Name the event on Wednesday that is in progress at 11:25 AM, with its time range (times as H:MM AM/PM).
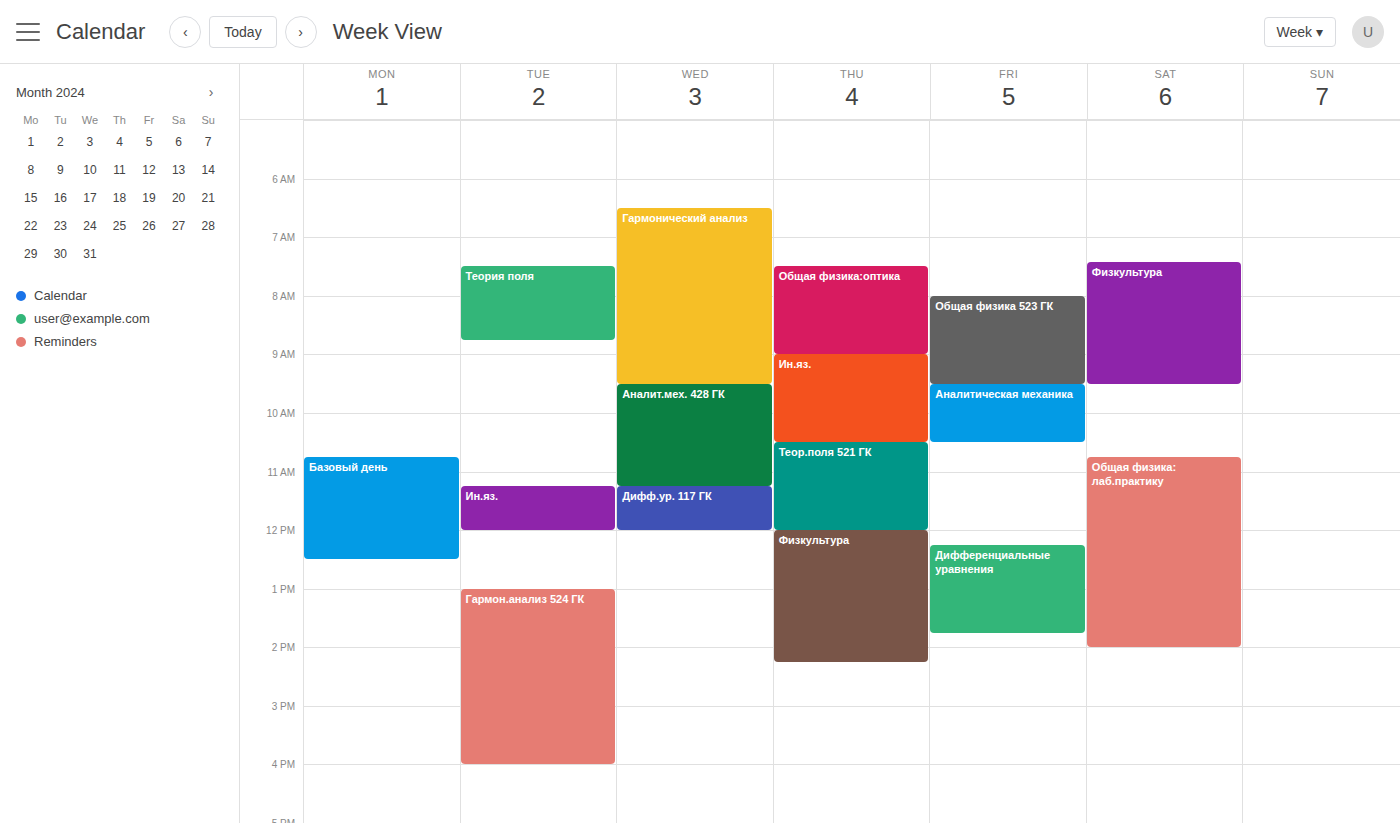
"Дифф.ур. 117 ГК", 11:15 AM to 12:00 PM